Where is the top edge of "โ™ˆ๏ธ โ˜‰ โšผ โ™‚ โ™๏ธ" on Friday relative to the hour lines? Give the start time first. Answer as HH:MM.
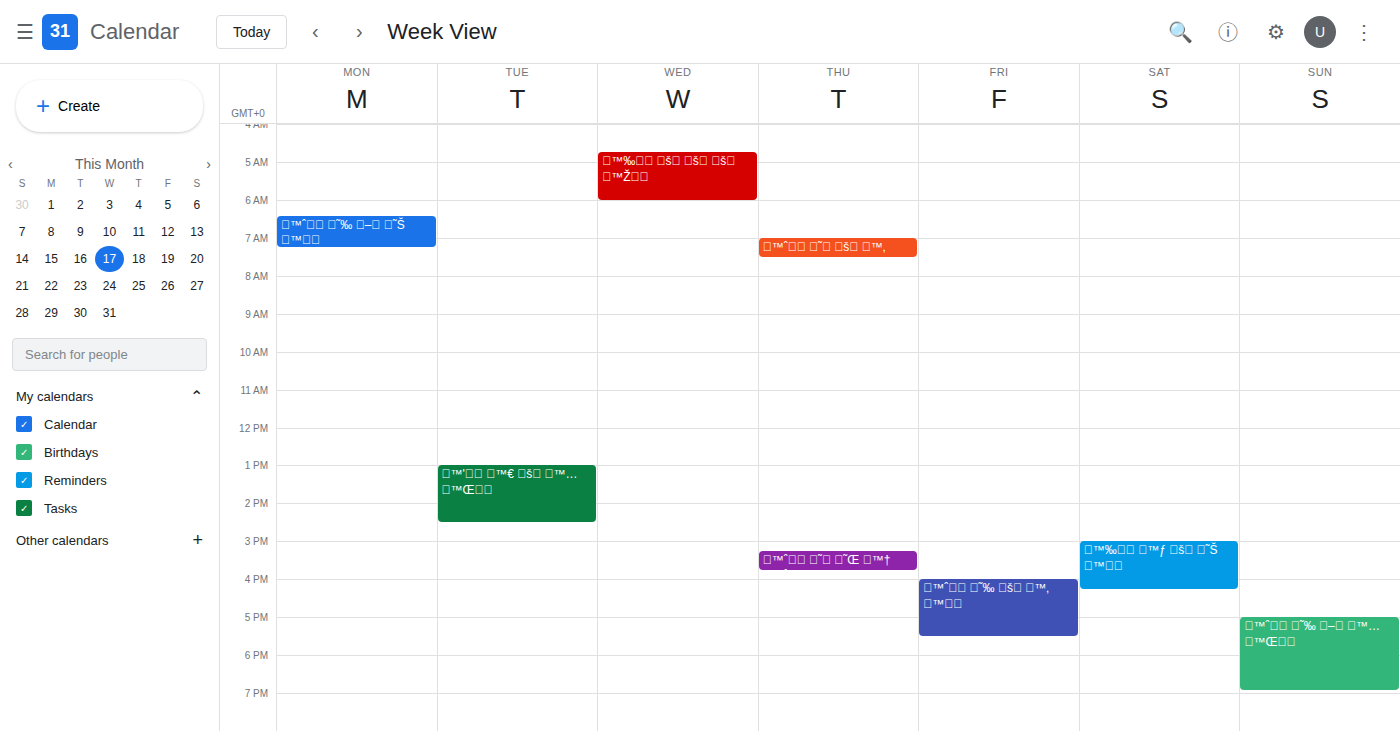
16:00 -- exactly on the 16:00 line.